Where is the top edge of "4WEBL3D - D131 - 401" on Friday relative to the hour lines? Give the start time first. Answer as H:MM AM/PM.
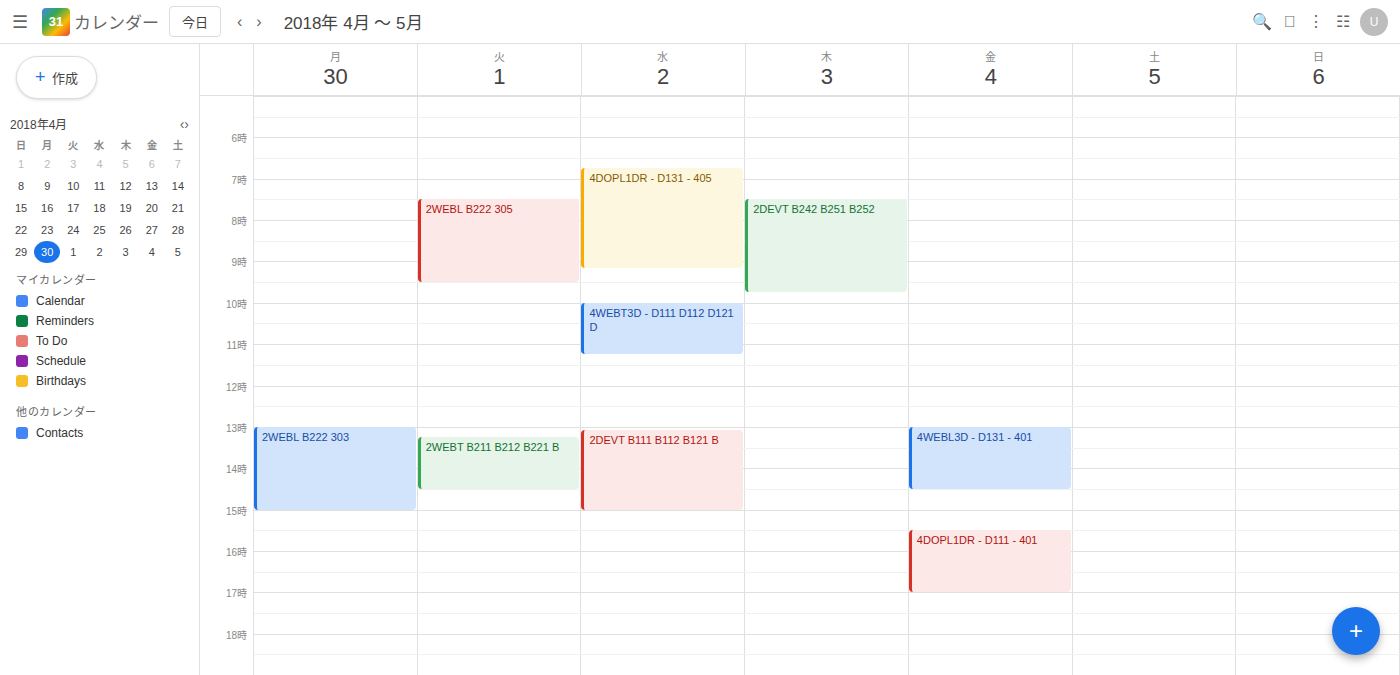
1:00 PM -- exactly on the 1 PM line.